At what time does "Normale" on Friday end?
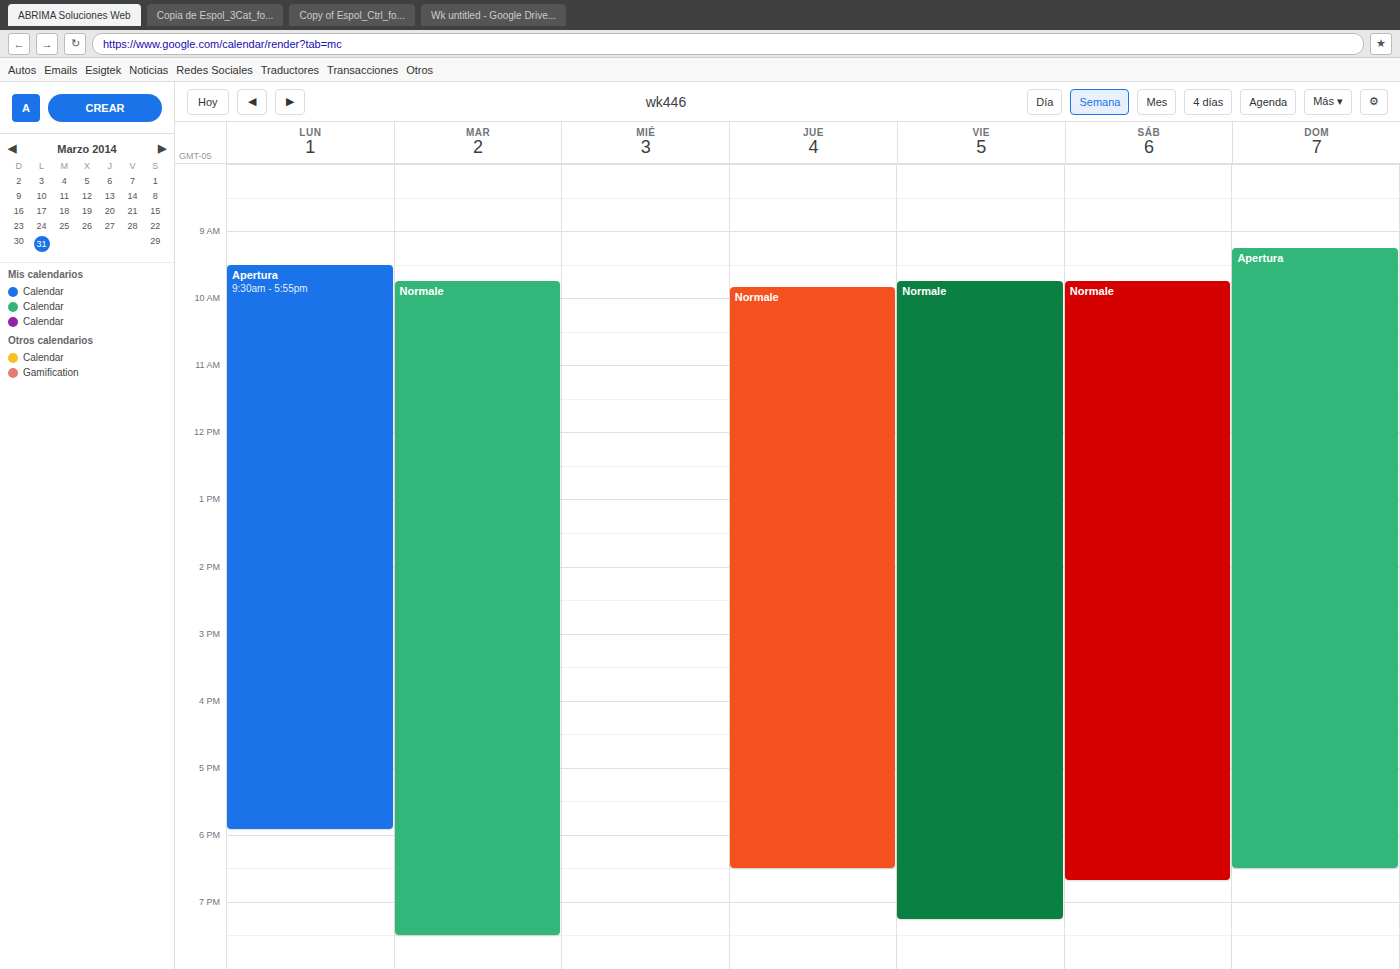
7:15 PM